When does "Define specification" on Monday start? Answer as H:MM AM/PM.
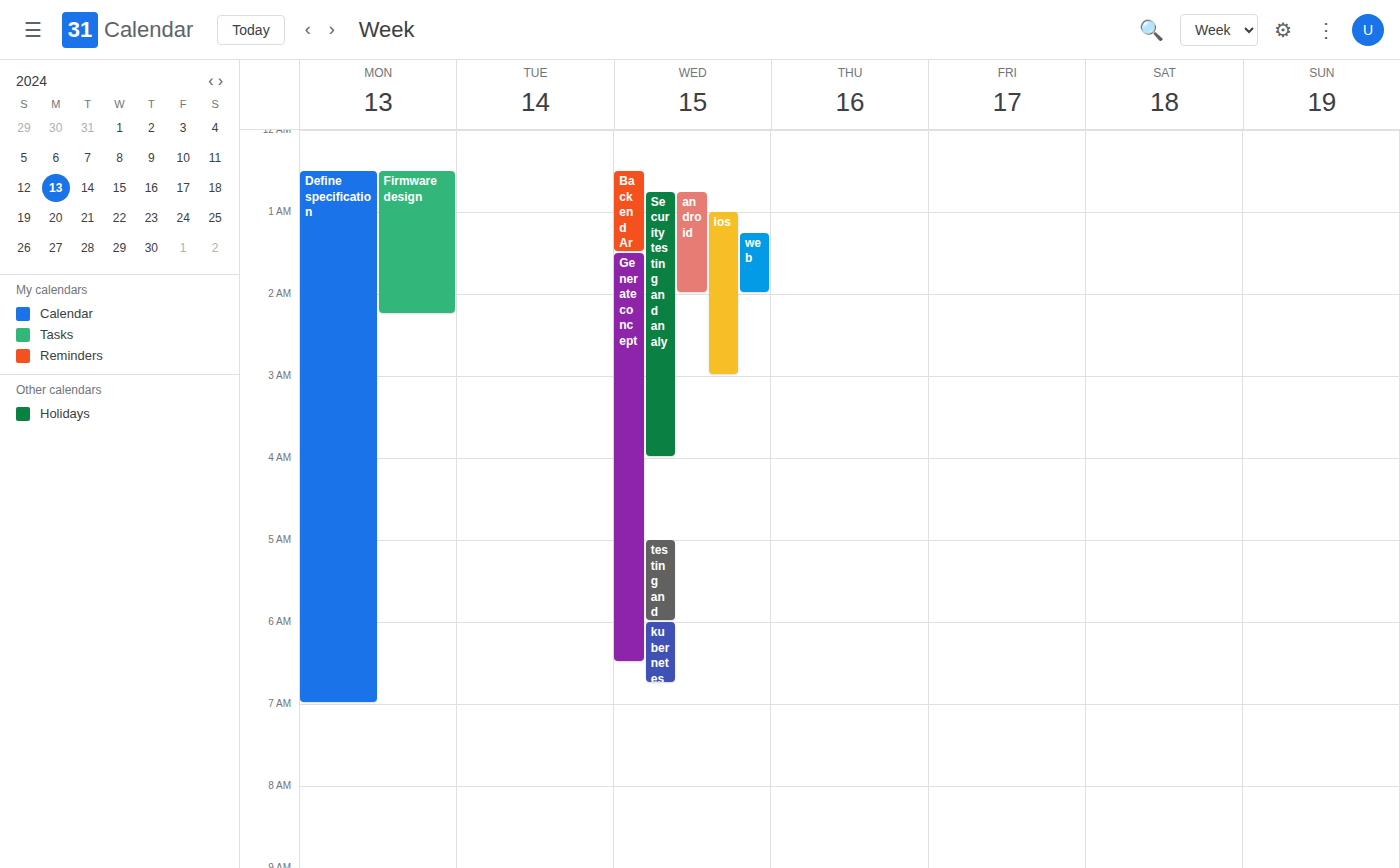
12:30 AM